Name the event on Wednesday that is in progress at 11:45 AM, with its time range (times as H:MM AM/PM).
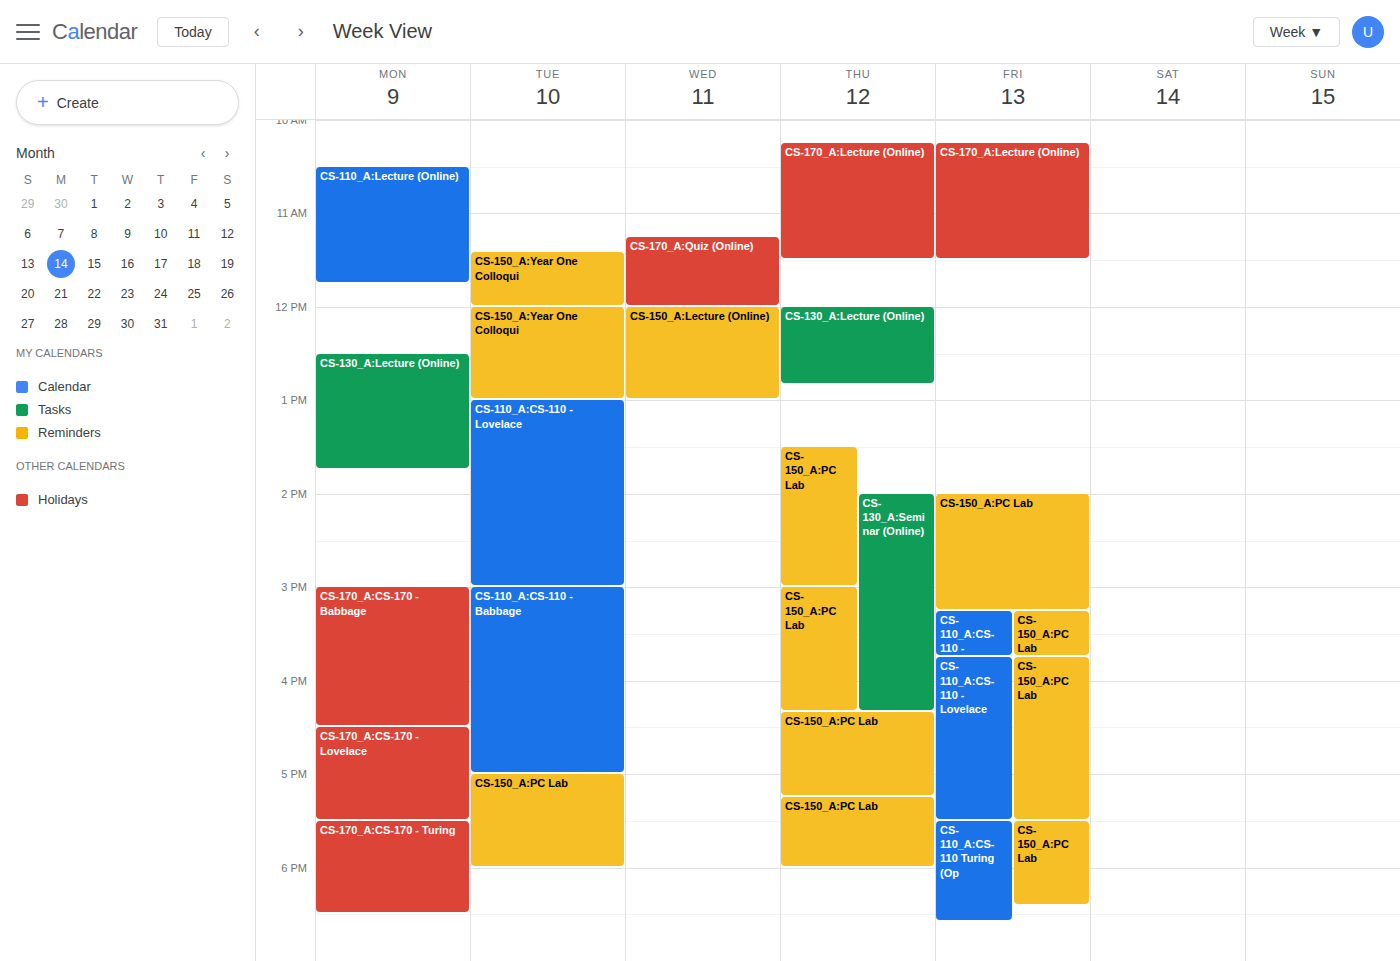
"CS-170_A:Quiz (Online)", 11:15 AM to 12:00 PM